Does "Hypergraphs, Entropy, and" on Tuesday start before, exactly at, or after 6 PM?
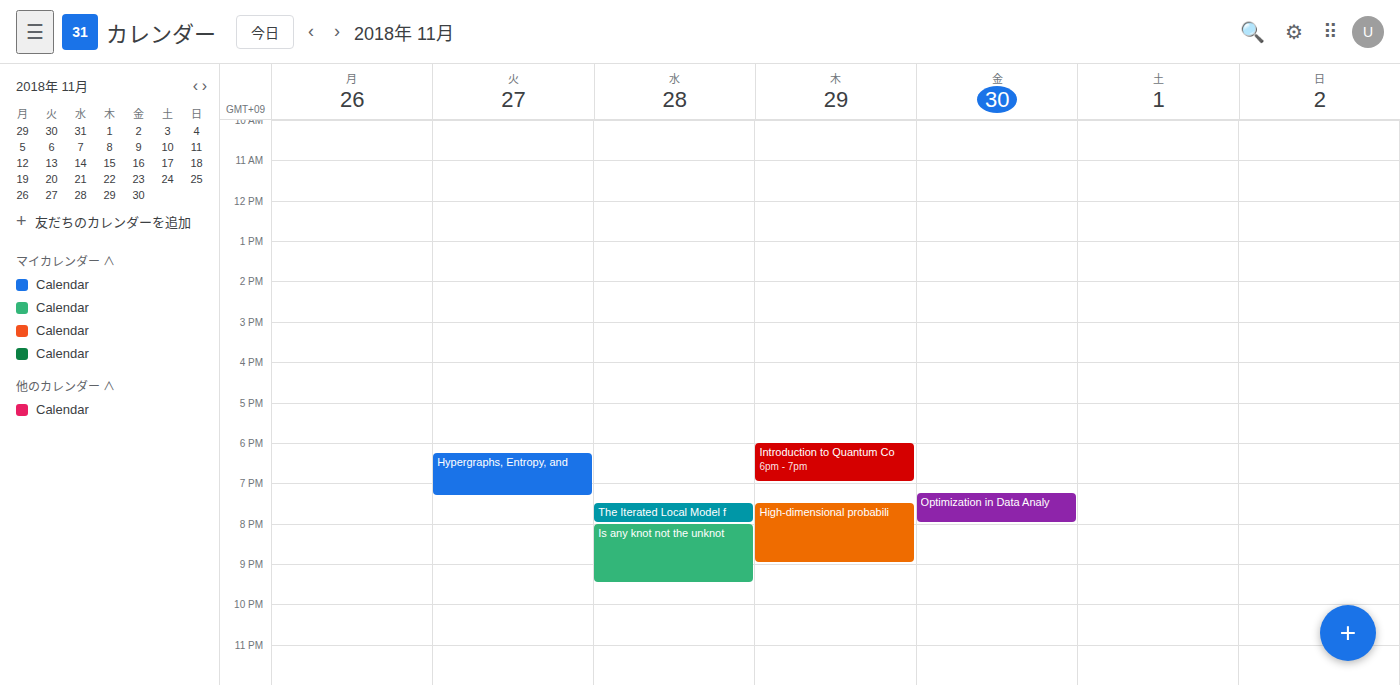
6:15 PM -- after 6 PM, 15 minutes below the 6 PM line.